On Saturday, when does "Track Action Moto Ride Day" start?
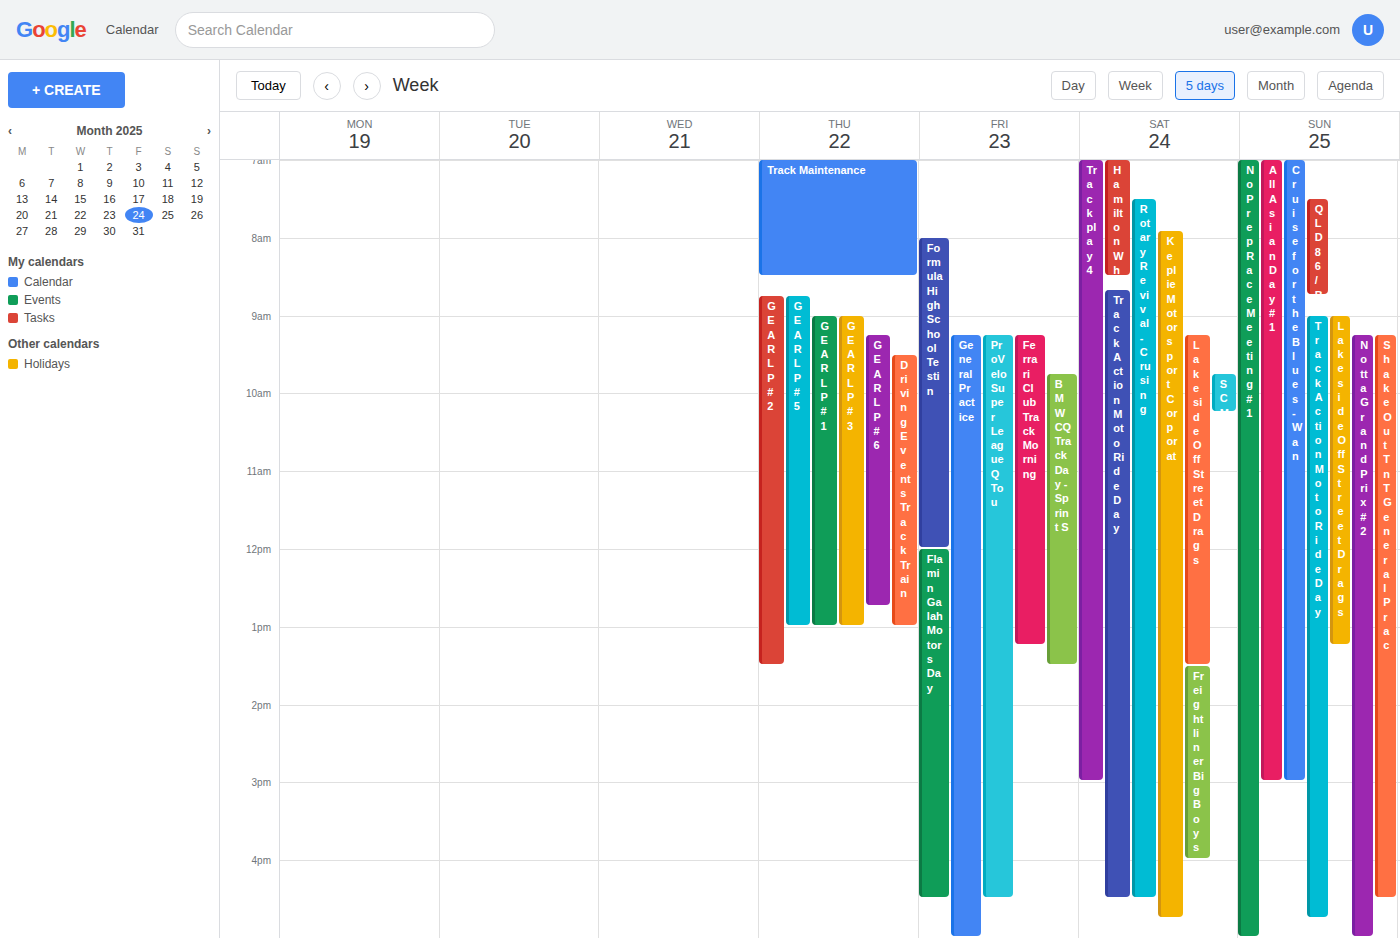
8:40 AM